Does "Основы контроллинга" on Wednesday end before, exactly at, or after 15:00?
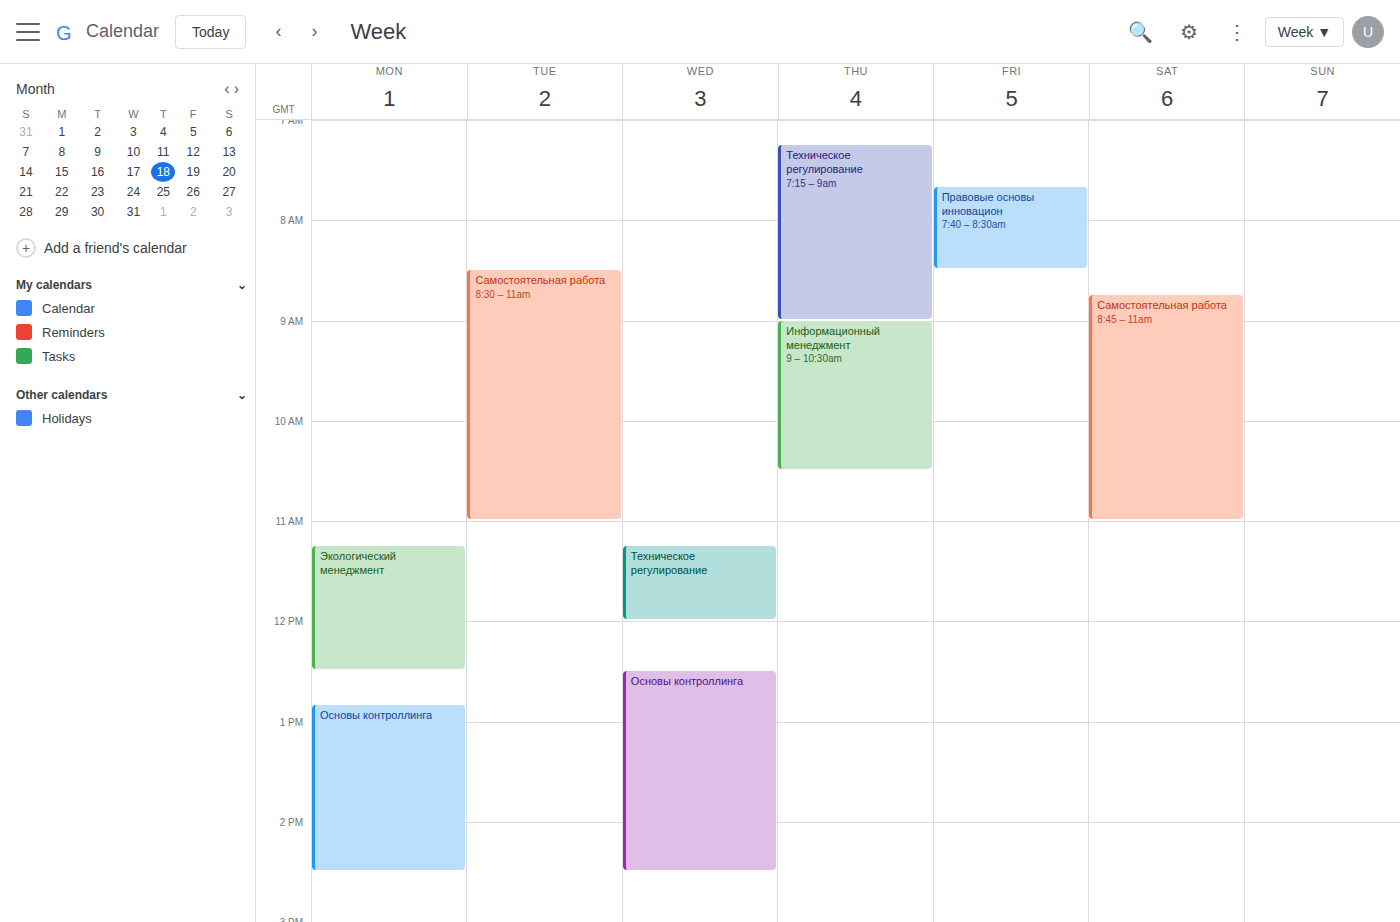
14:30 -- before 15:00, 30 minutes above the 15:00 line.